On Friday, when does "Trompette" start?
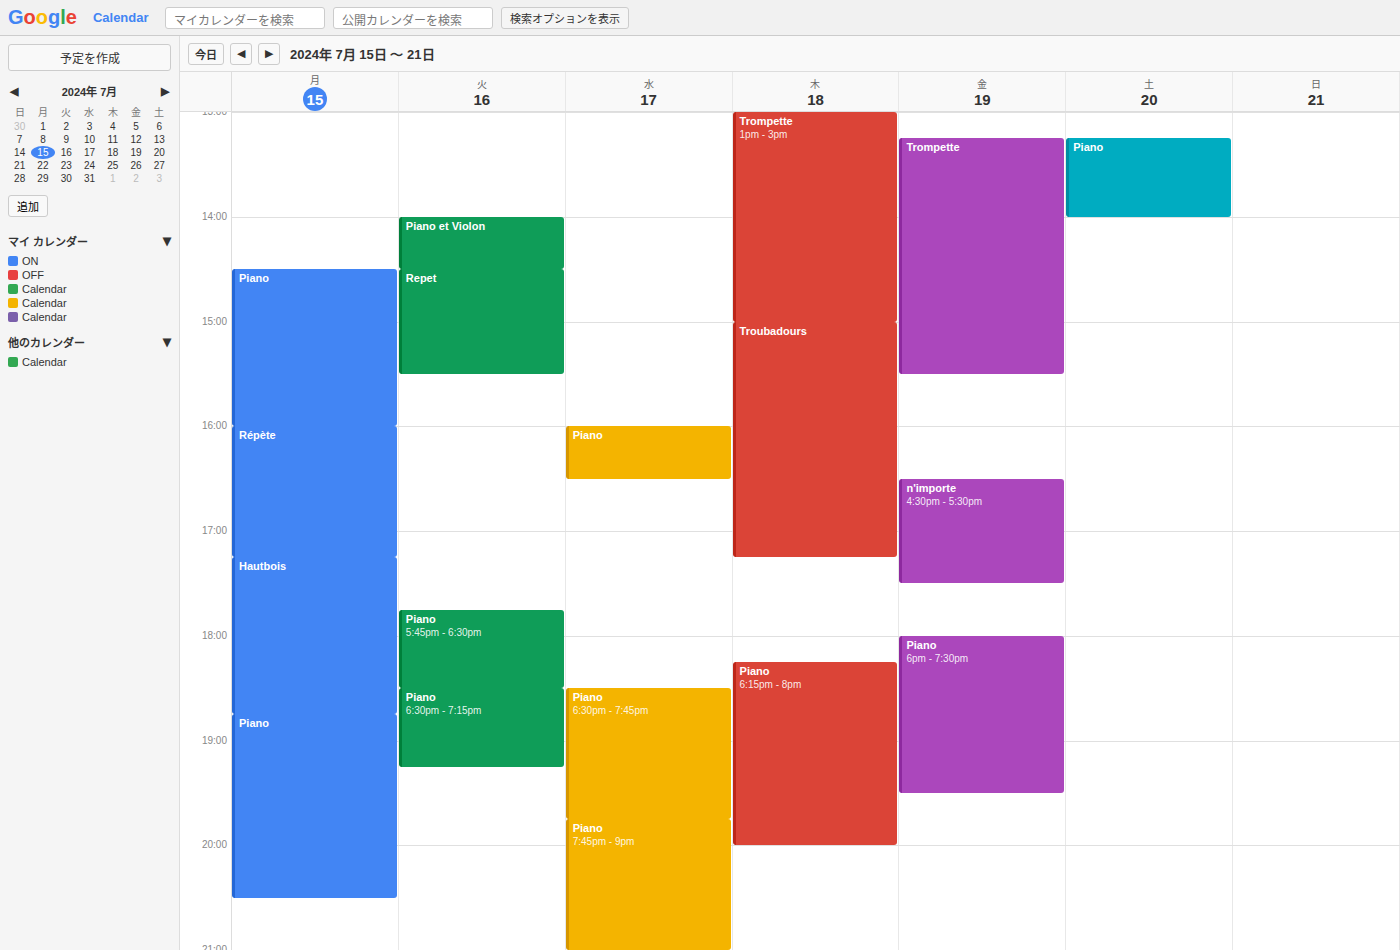
1:15 PM